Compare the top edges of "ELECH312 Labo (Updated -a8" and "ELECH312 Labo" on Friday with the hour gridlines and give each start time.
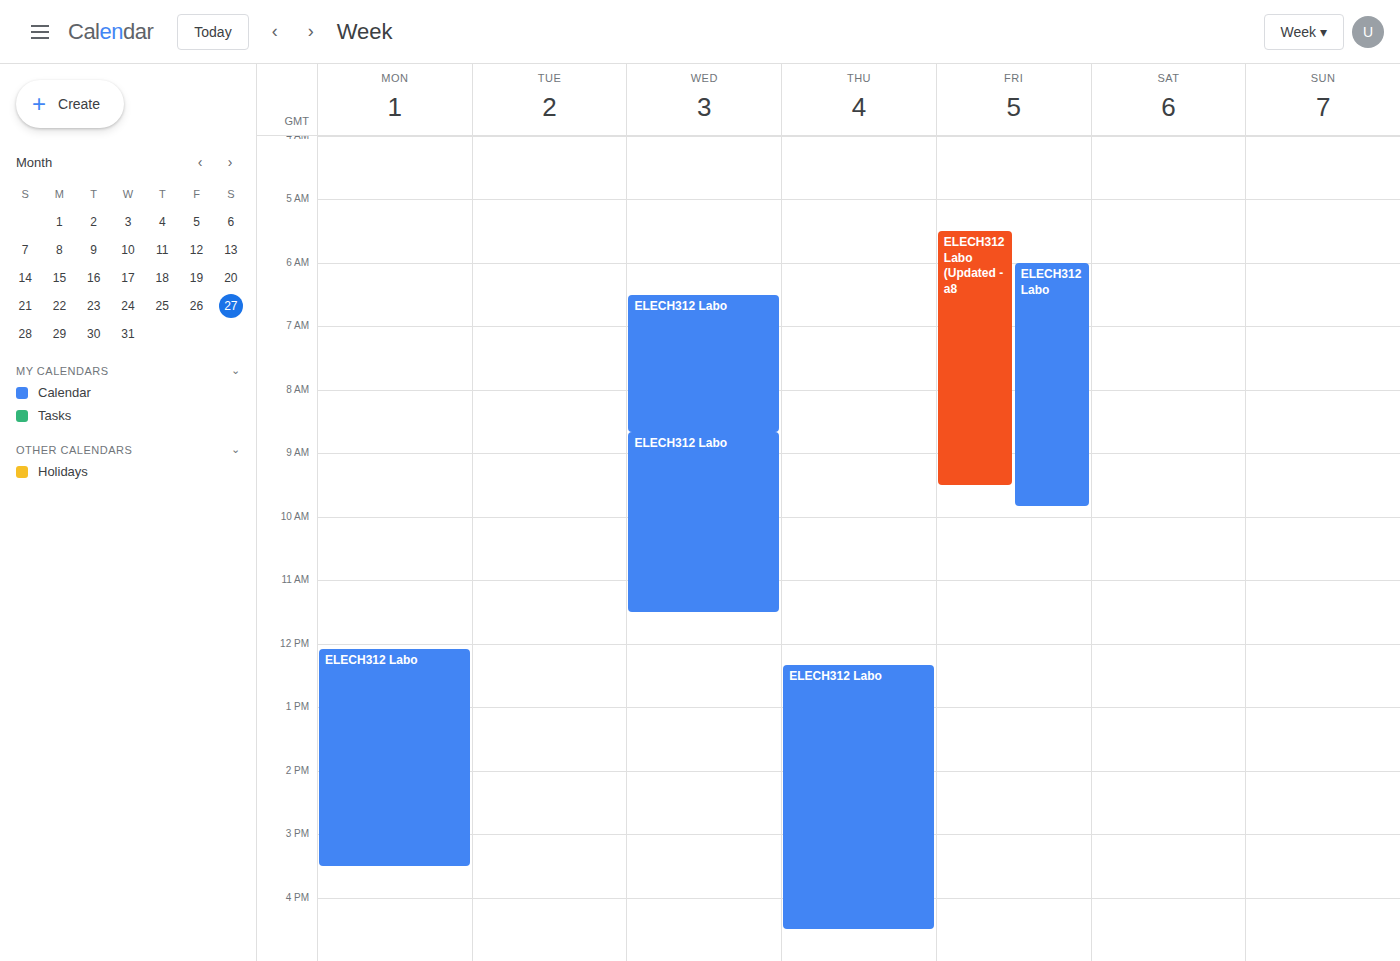
"ELECH312 Labo (Updated -a8": 5:30 AM, halfway between the 5 AM and 6 AM lines. "ELECH312 Labo": 6:00 AM, exactly on the 6 AM line.